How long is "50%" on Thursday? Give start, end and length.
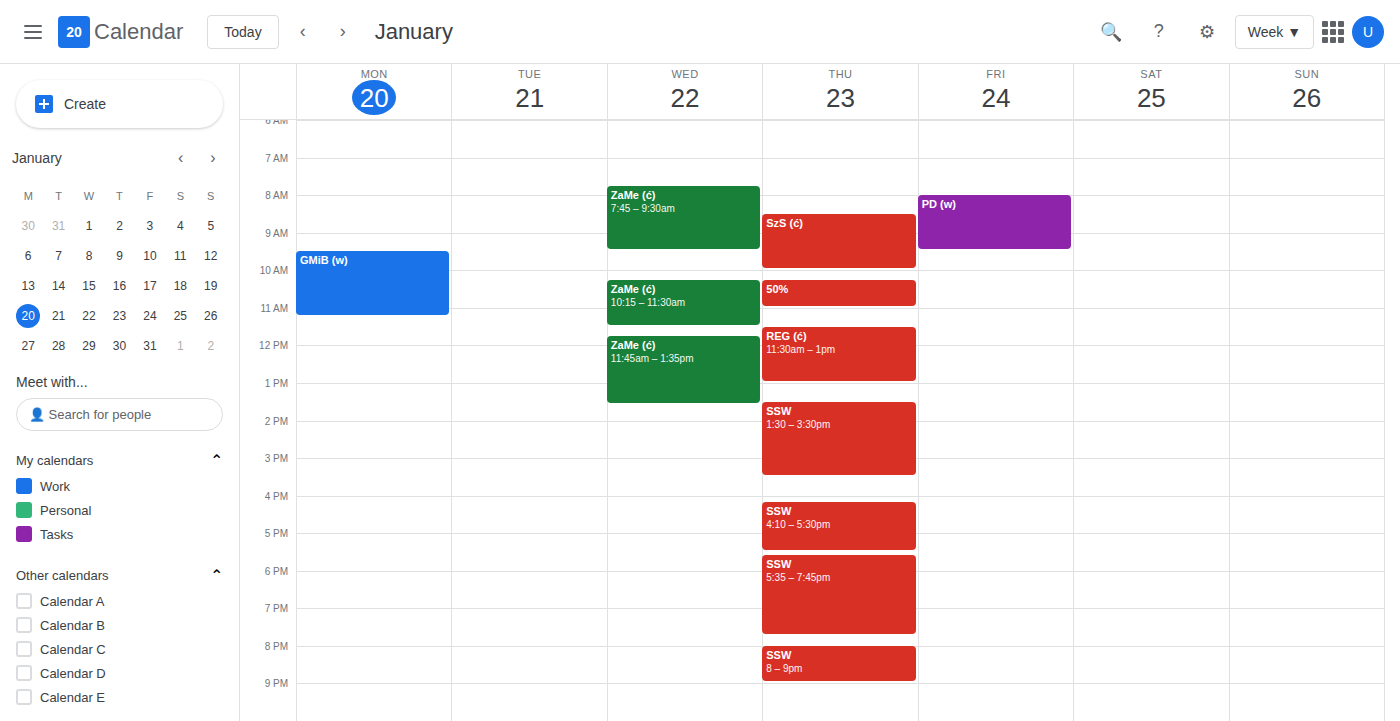
10:15 AM to 11:00 AM, 45 minutes